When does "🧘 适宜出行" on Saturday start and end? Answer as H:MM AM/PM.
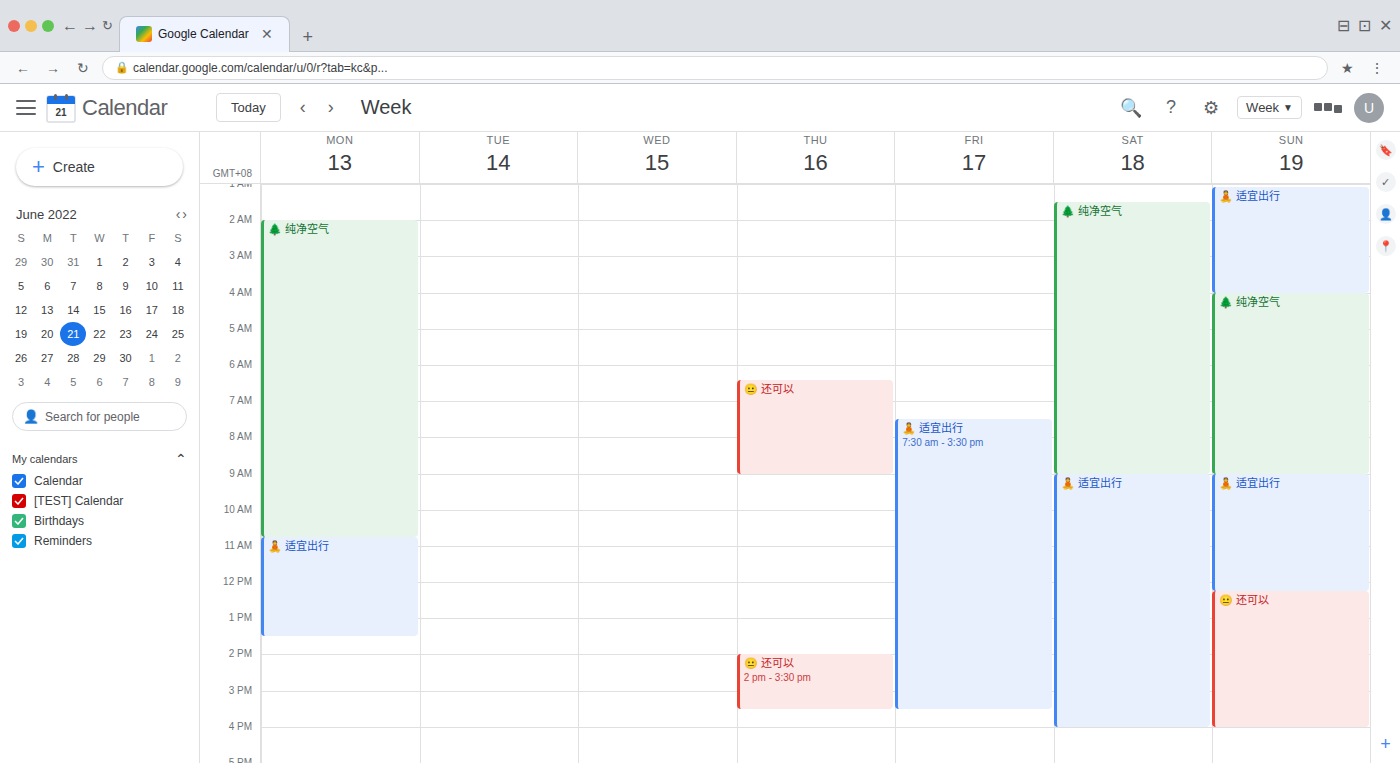
9:00 AM to 4:00 PM